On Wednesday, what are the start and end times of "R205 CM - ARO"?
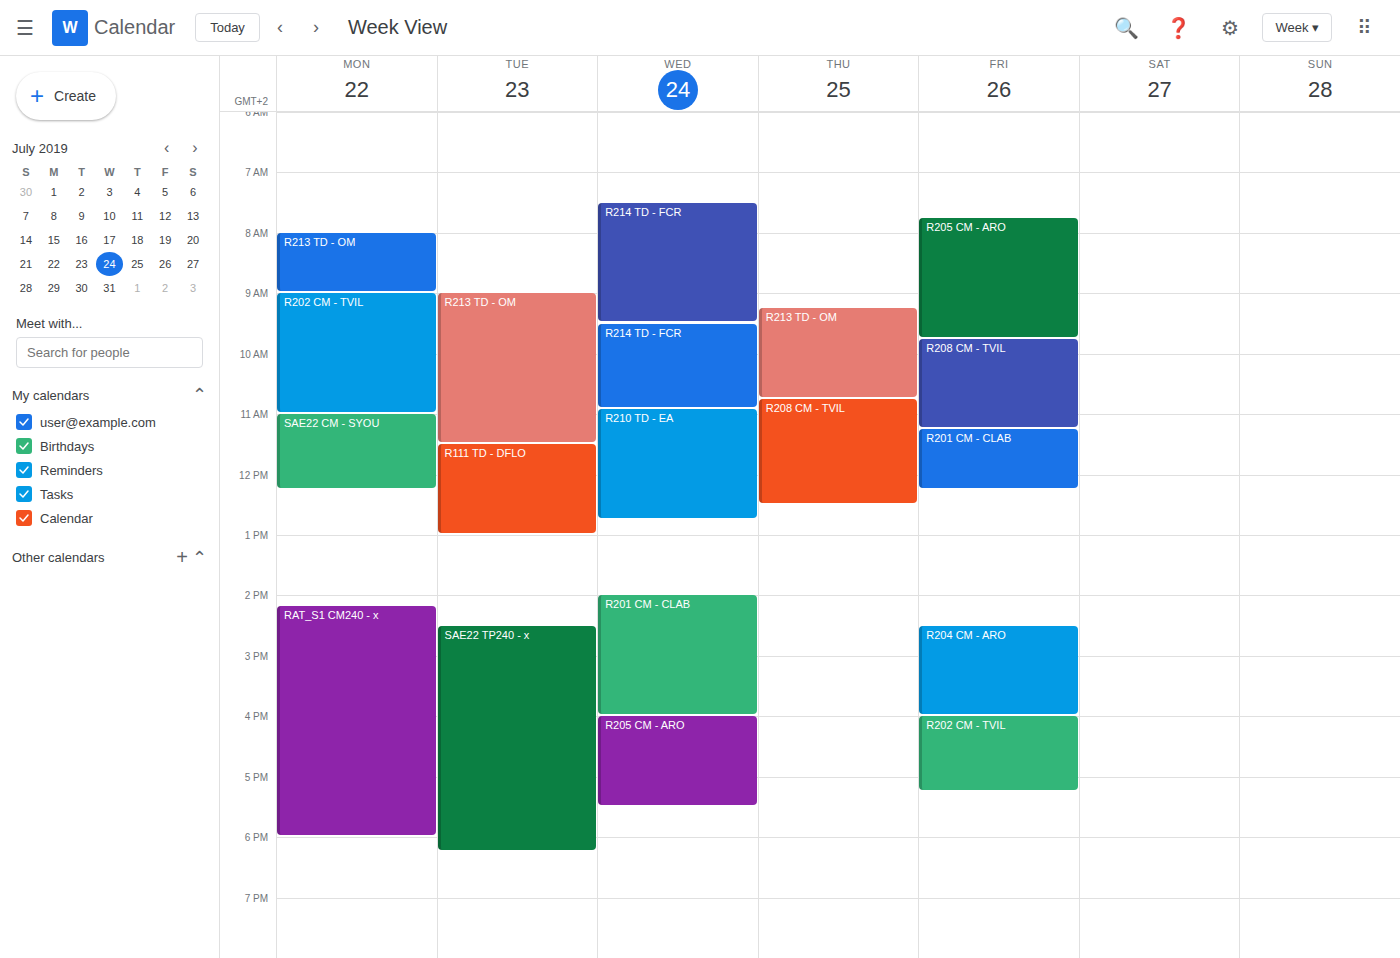
16:00 to 17:30